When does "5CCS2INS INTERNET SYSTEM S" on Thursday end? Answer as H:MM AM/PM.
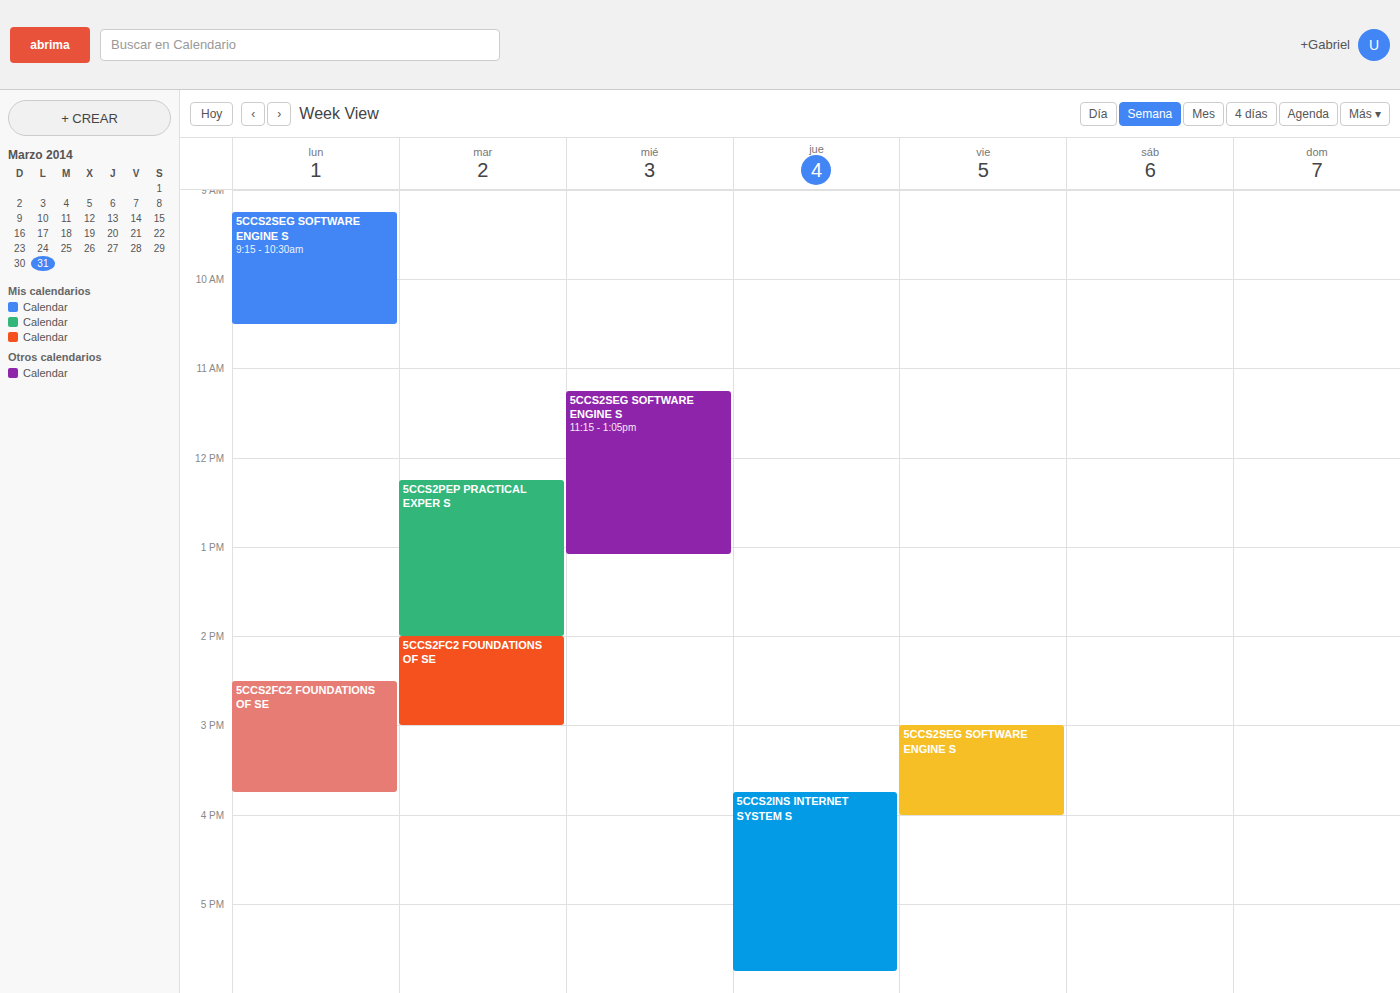
5:45 PM